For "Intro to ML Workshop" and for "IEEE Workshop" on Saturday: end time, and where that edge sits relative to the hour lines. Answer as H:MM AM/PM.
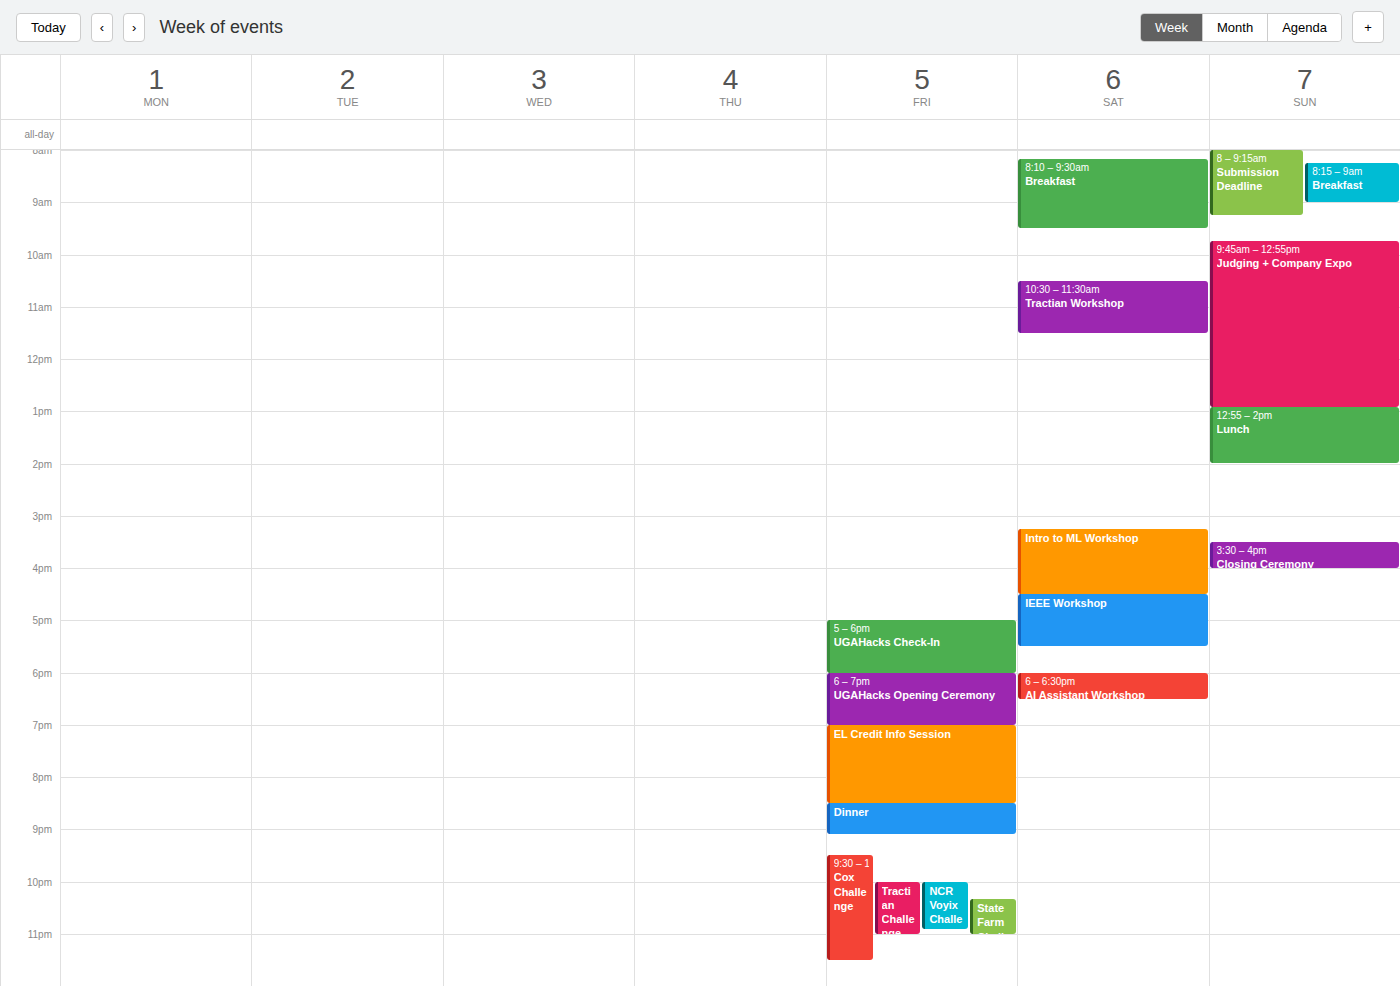
"Intro to ML Workshop": 4:30 PM, halfway between the 4 PM and 5 PM lines. "IEEE Workshop": 5:30 PM, halfway between the 5 PM and 6 PM lines.